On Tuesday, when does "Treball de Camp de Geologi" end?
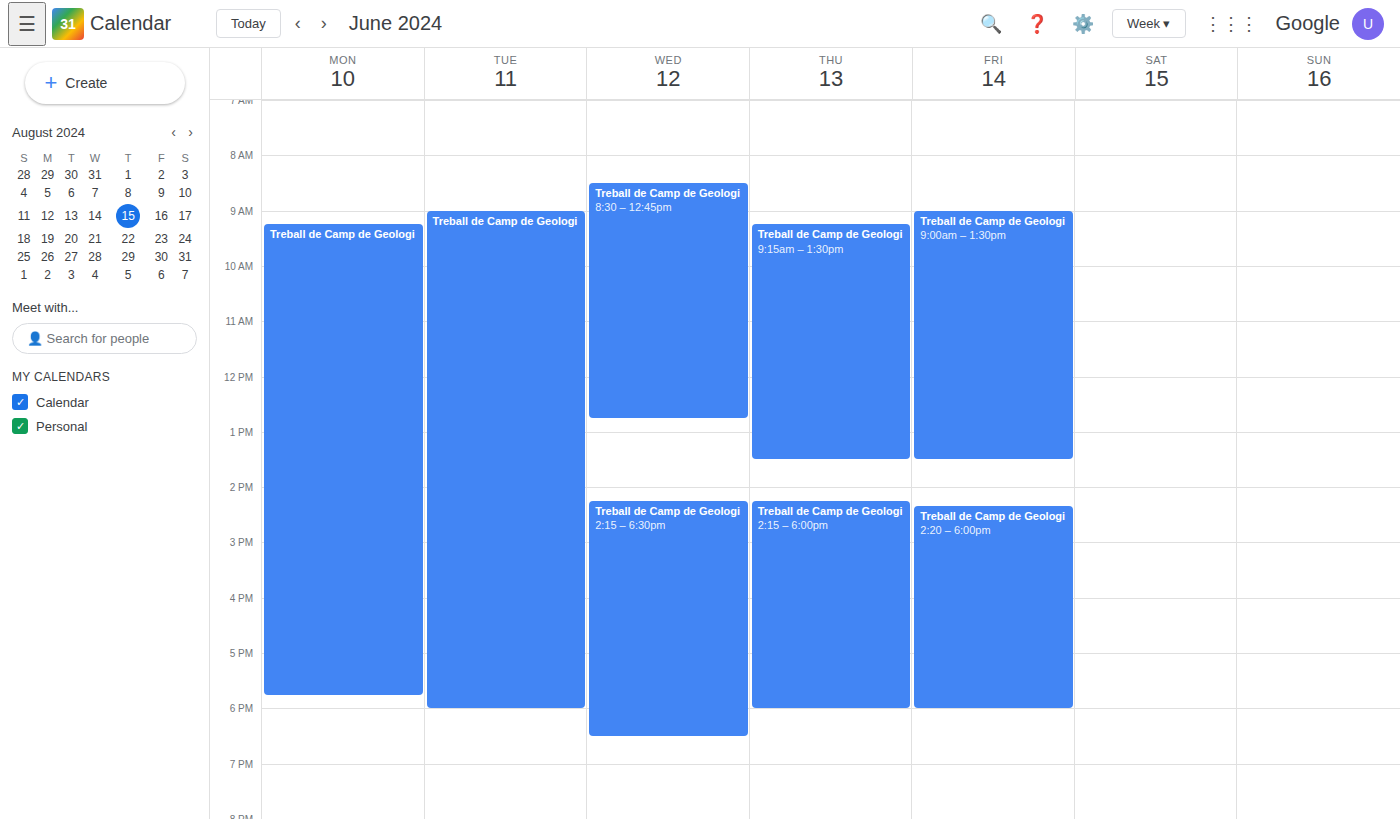
6:00 PM